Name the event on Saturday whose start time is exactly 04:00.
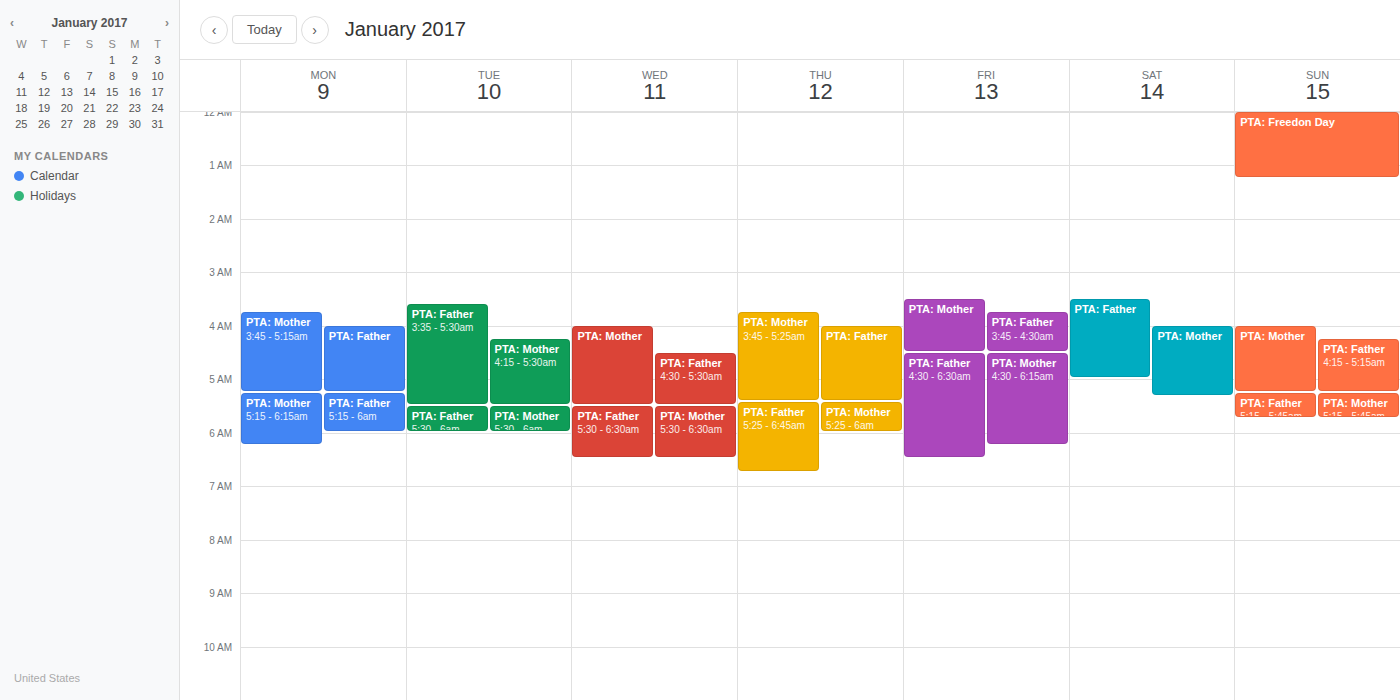
"PTA: Mother"